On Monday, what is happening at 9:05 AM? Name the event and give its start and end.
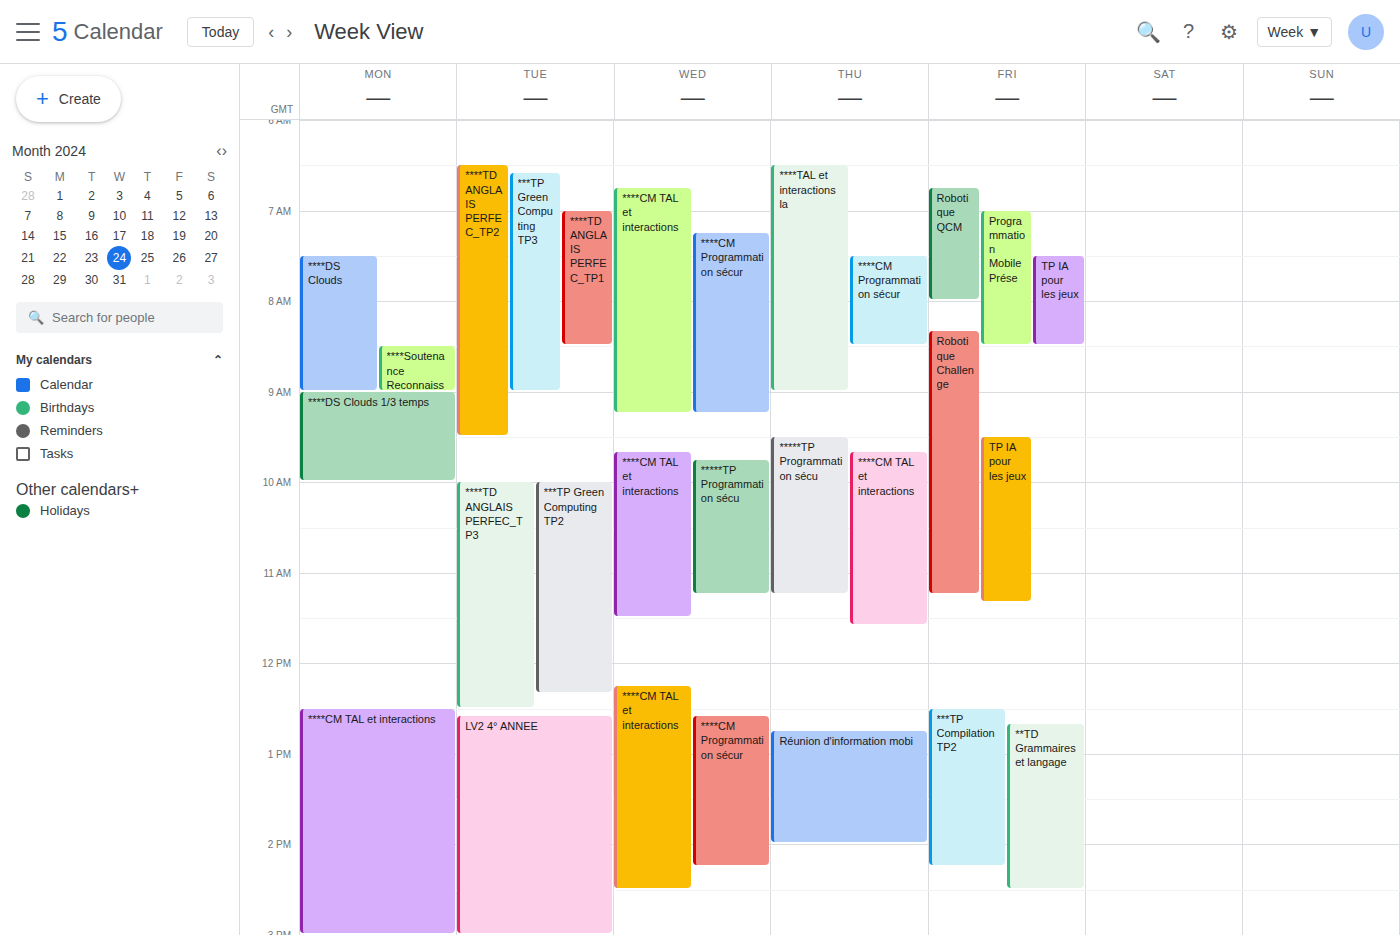
"****DS Clouds 1/3 temps", 9:00 AM to 10:00 AM